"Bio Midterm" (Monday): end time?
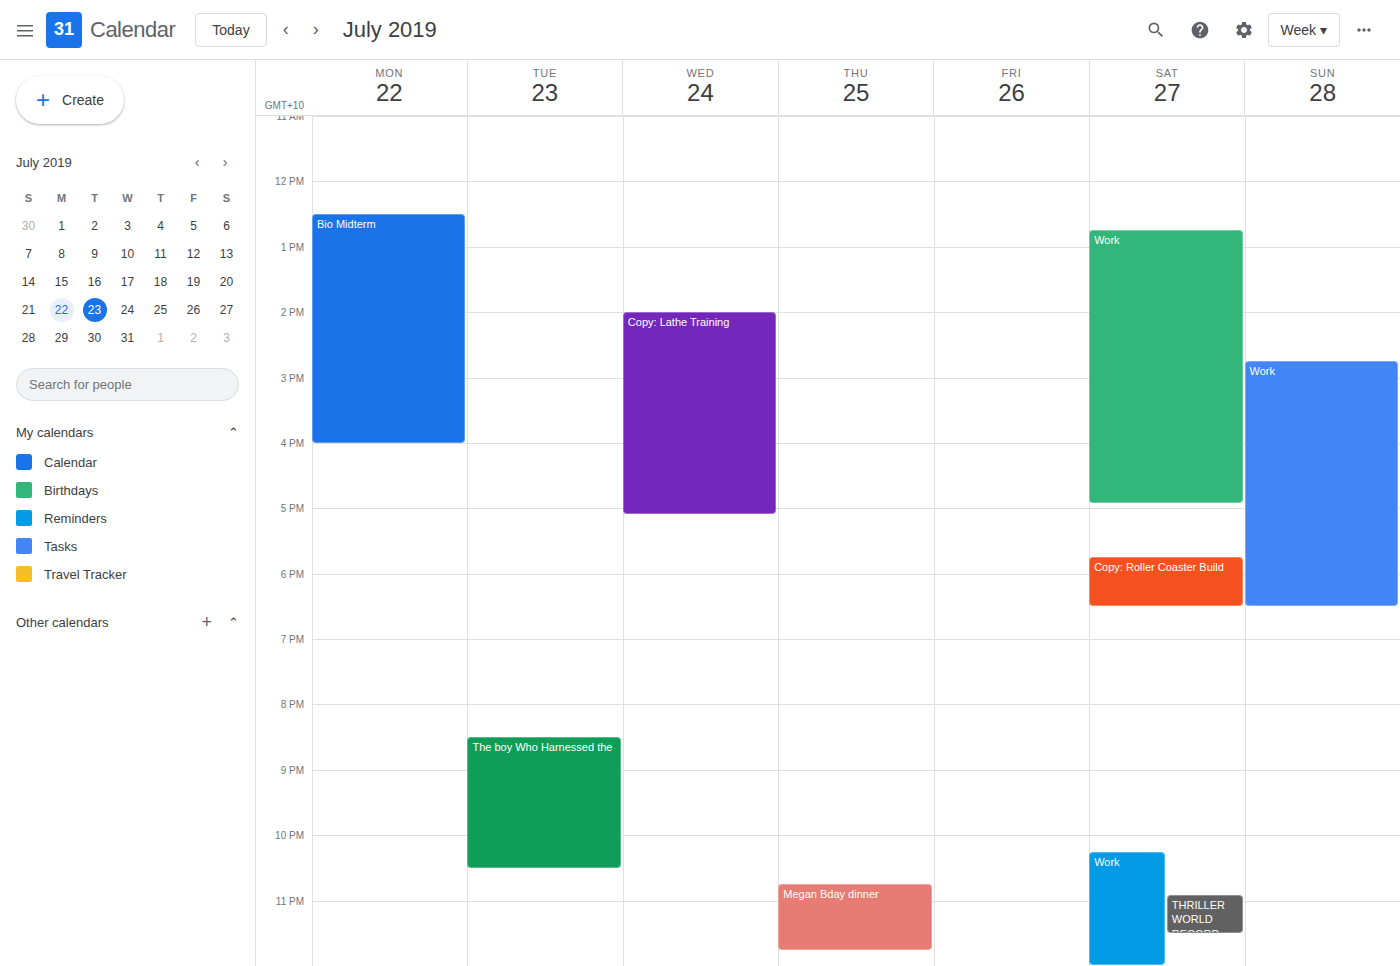
16:00